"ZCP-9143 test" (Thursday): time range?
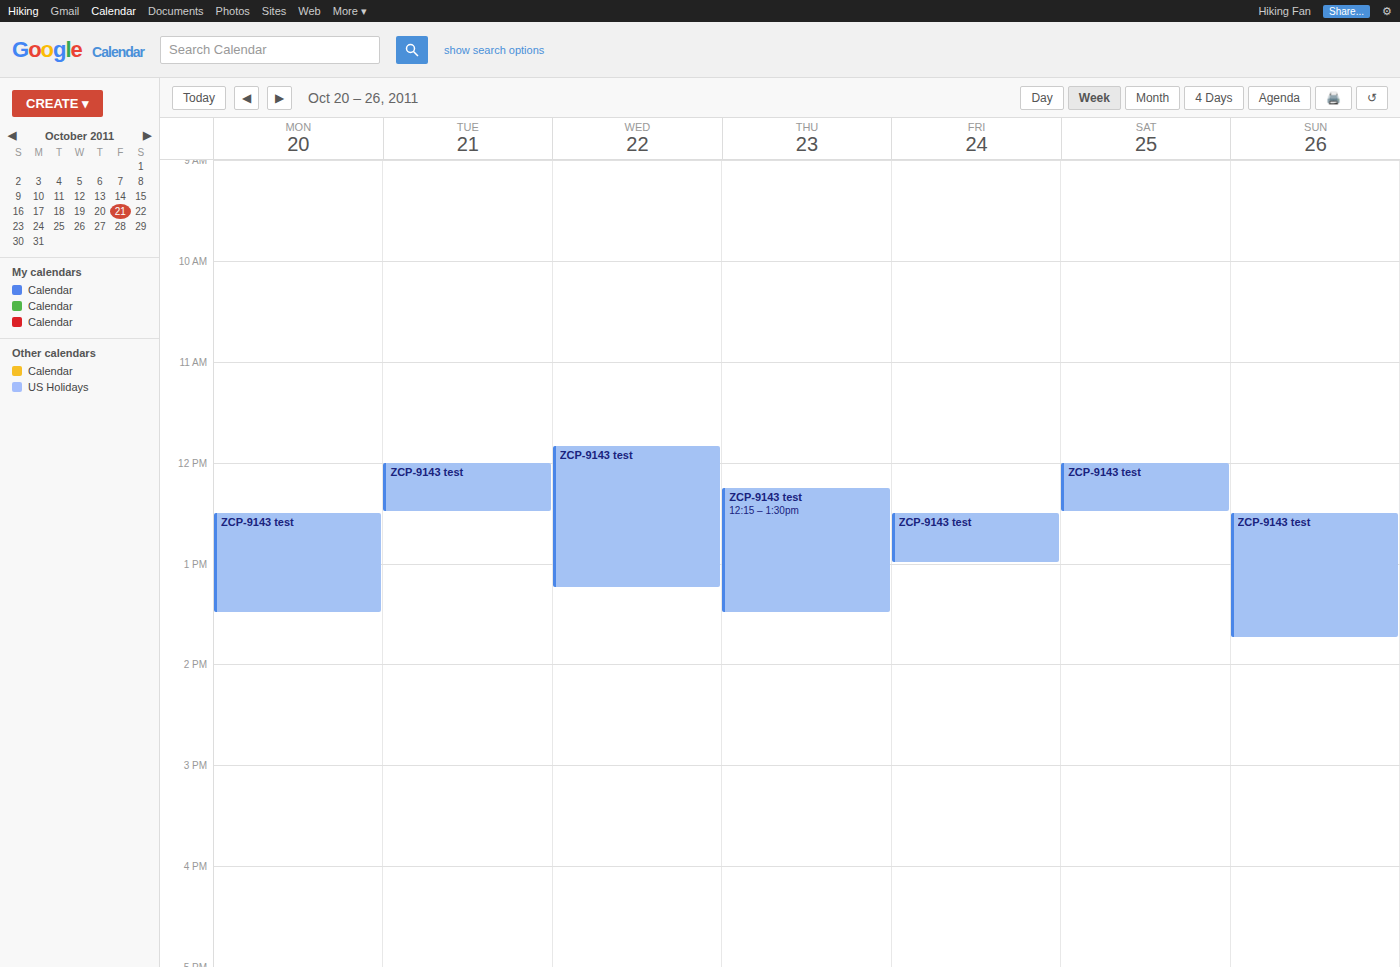
12:15 to 13:30